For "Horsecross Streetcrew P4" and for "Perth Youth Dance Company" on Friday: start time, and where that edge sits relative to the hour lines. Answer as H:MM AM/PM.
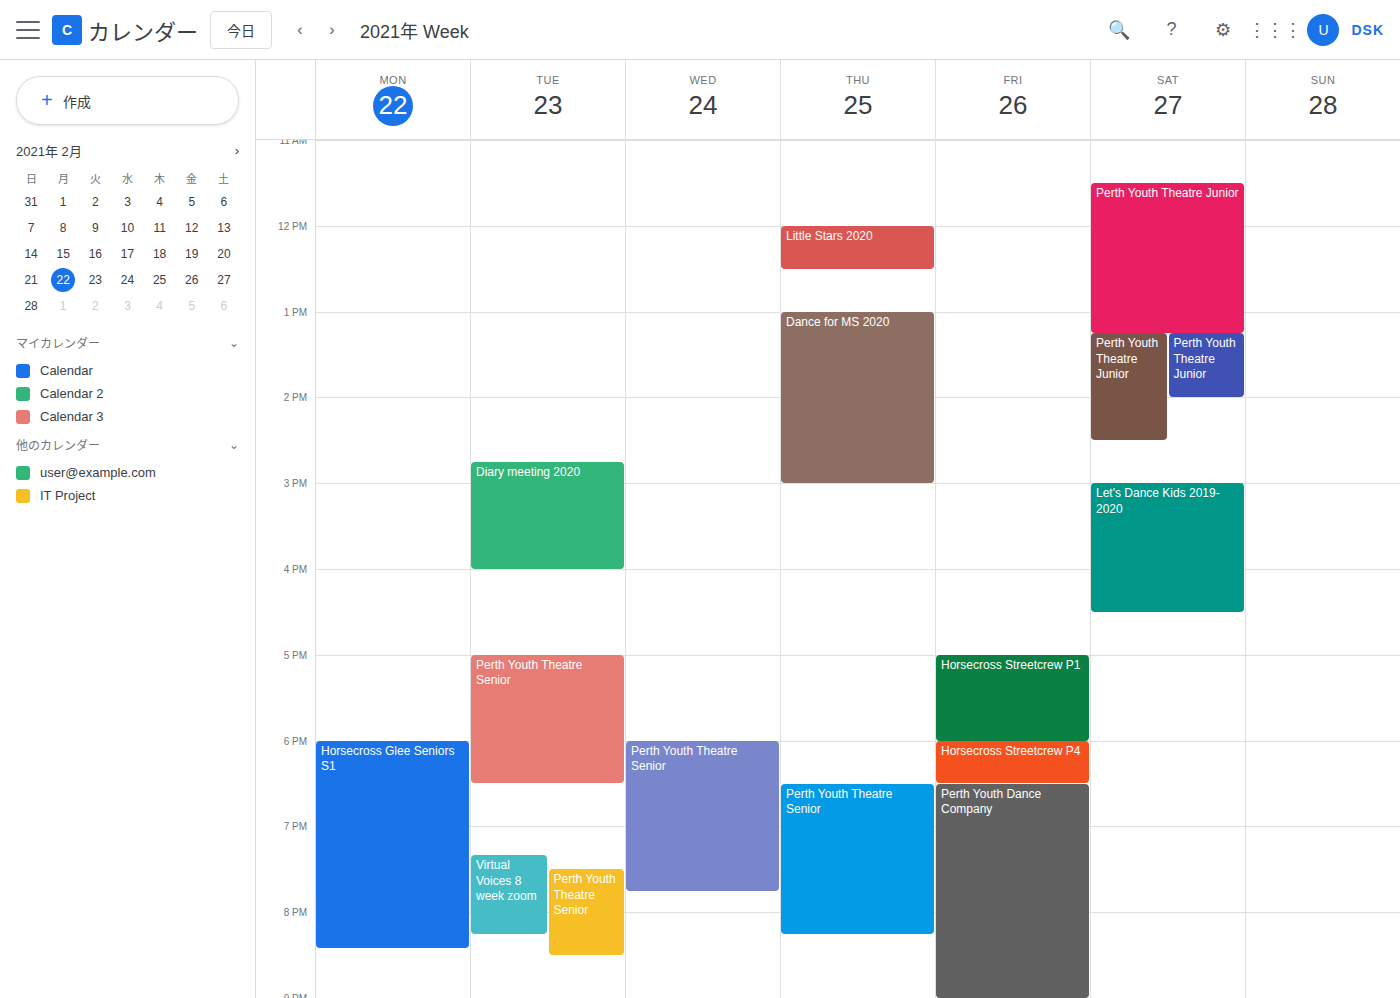
"Horsecross Streetcrew P4": 6:00 PM, exactly on the 6 PM line. "Perth Youth Dance Company": 6:30 PM, halfway between the 6 PM and 7 PM lines.